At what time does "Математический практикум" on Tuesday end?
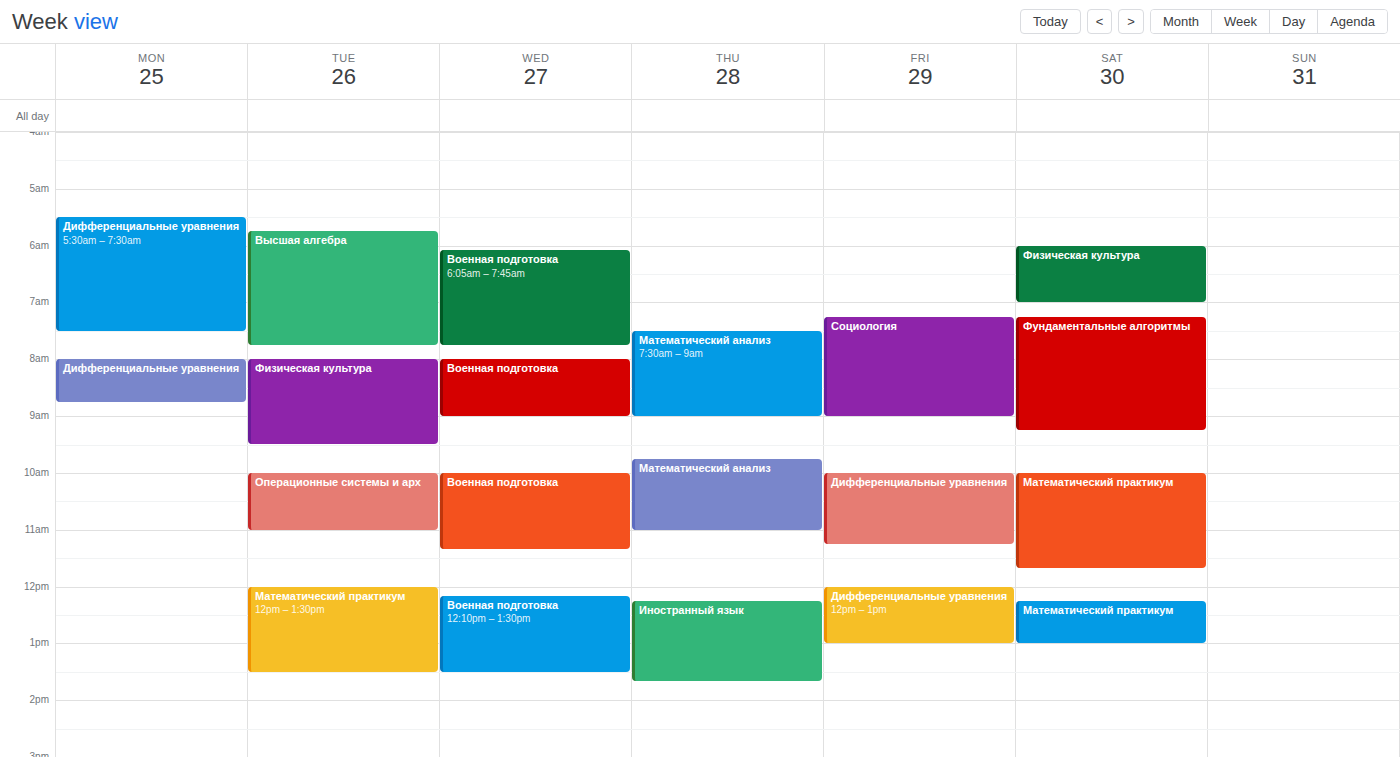
1:30 PM